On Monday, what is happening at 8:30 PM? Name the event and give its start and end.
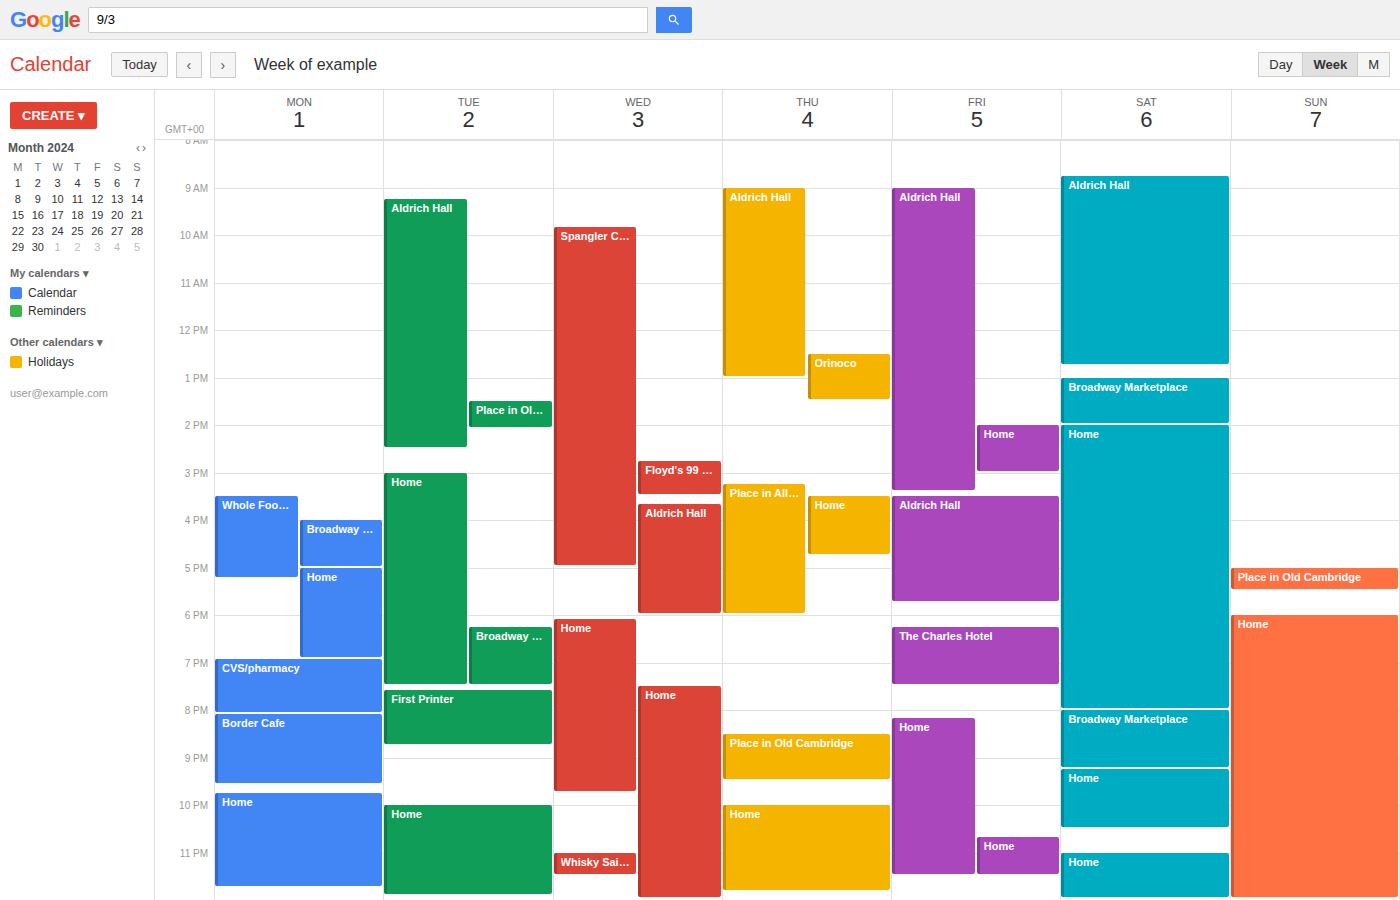
"Border Cafe", 8:05 PM to 9:35 PM